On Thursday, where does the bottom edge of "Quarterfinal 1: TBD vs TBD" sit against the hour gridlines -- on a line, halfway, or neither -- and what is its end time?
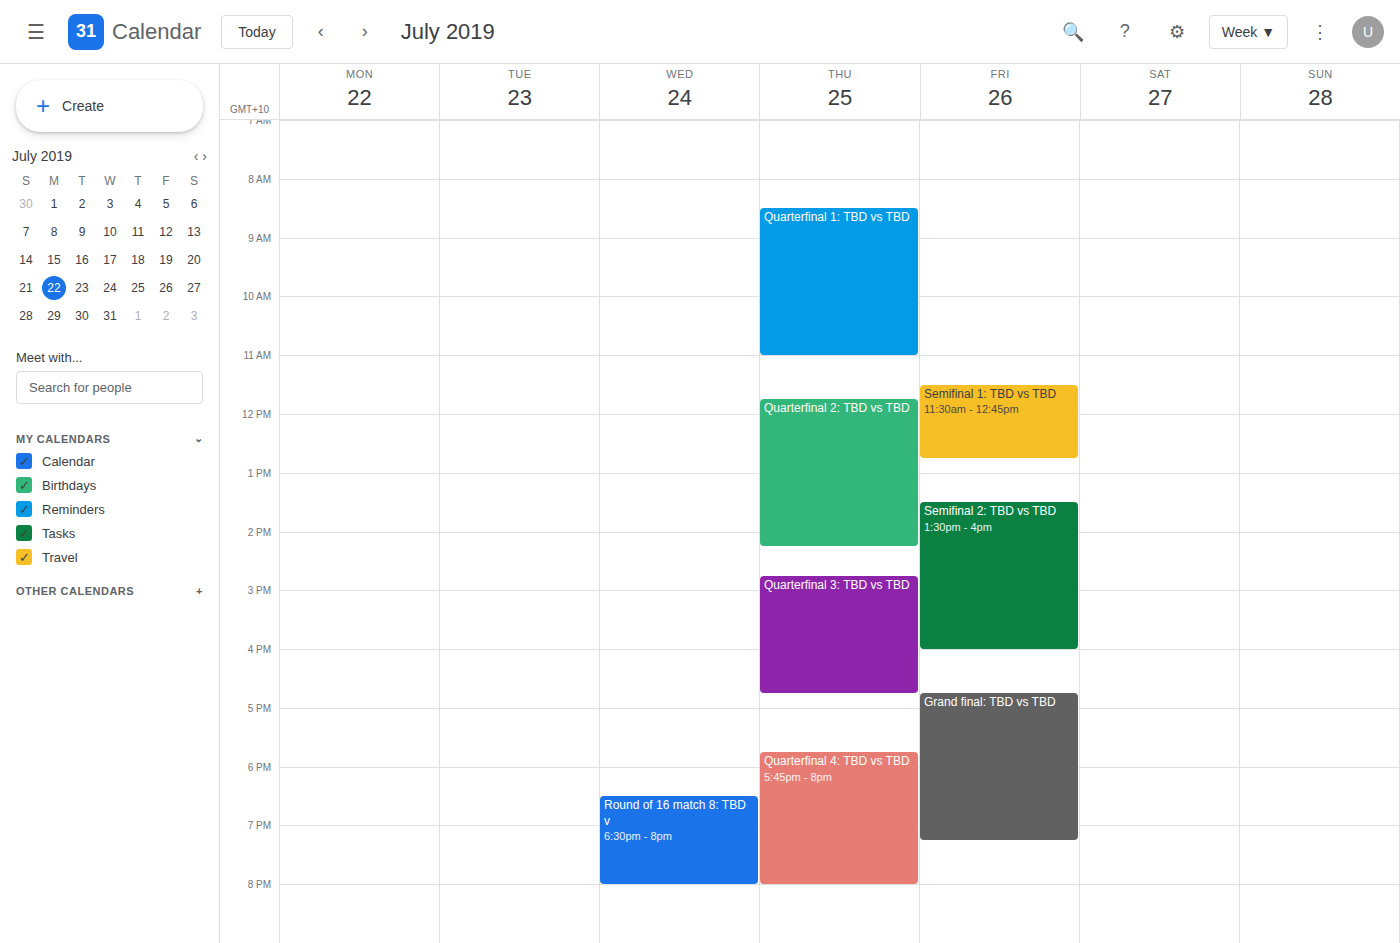
11:00 AM -- exactly on the 11 AM line.